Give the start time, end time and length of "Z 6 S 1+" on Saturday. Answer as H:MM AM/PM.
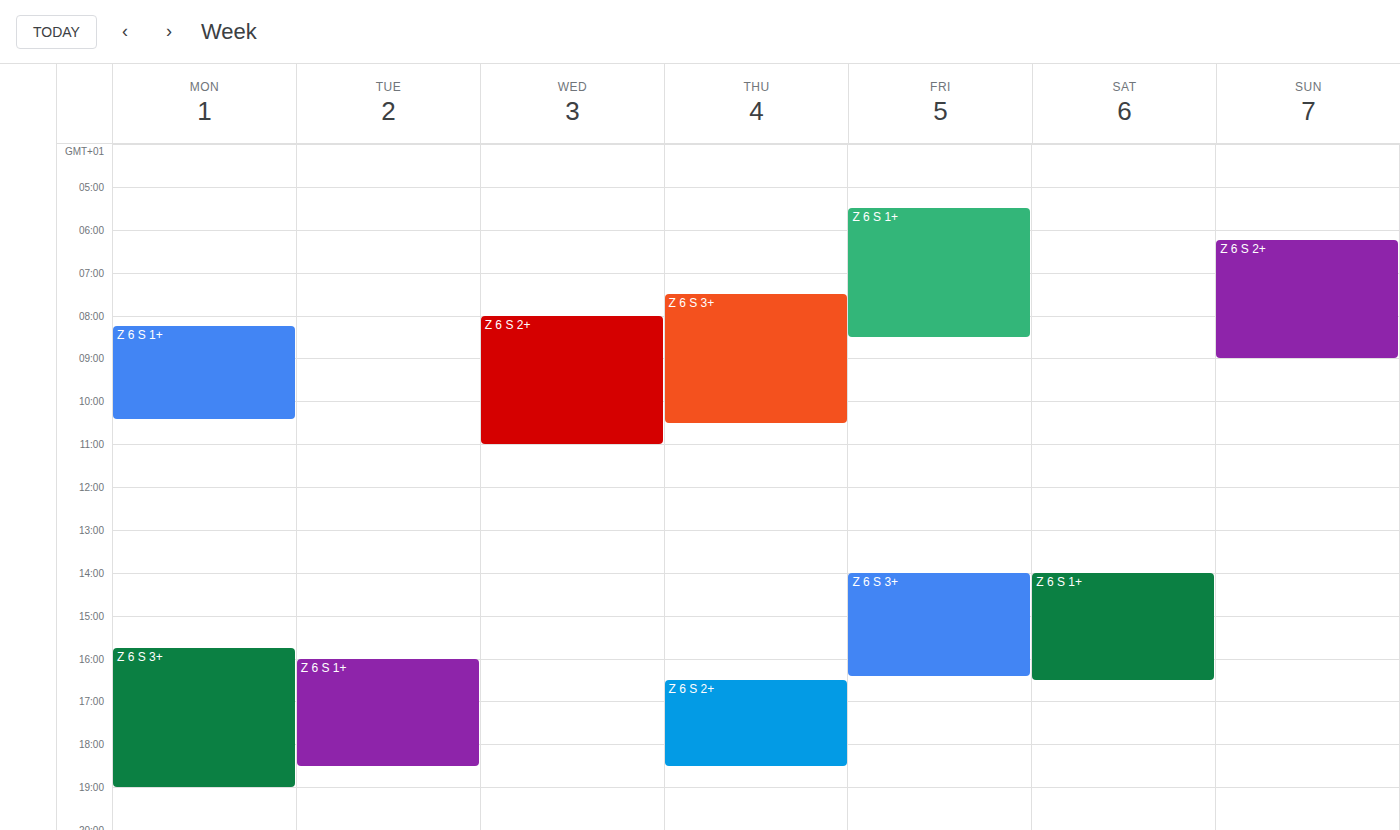
2:00 PM to 4:30 PM, 2 hours 30 minutes